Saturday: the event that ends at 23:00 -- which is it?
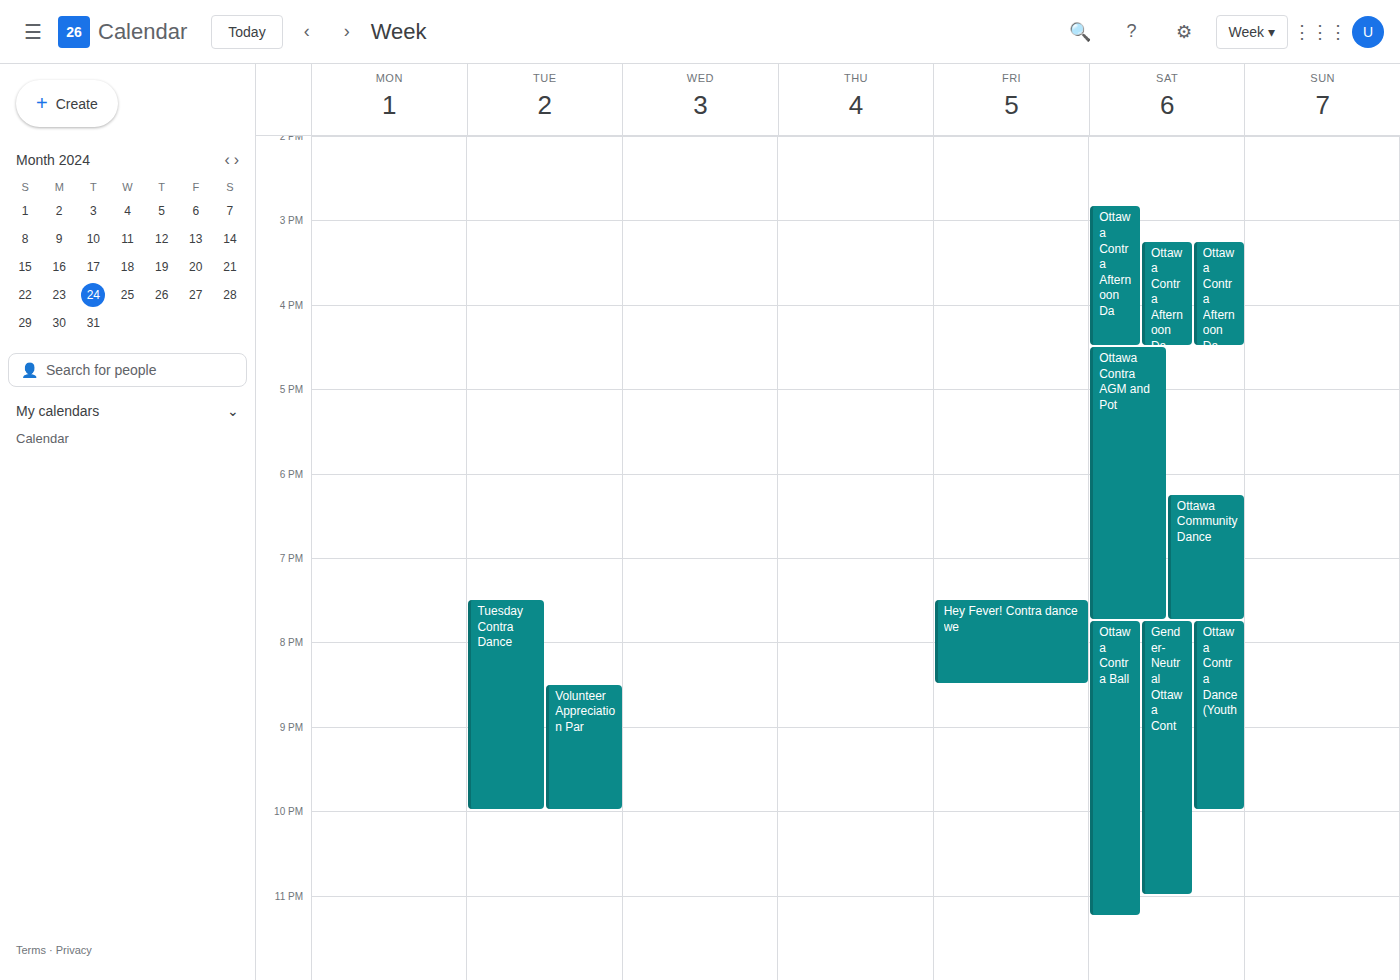
"Gender-Neutral Ottawa Cont"